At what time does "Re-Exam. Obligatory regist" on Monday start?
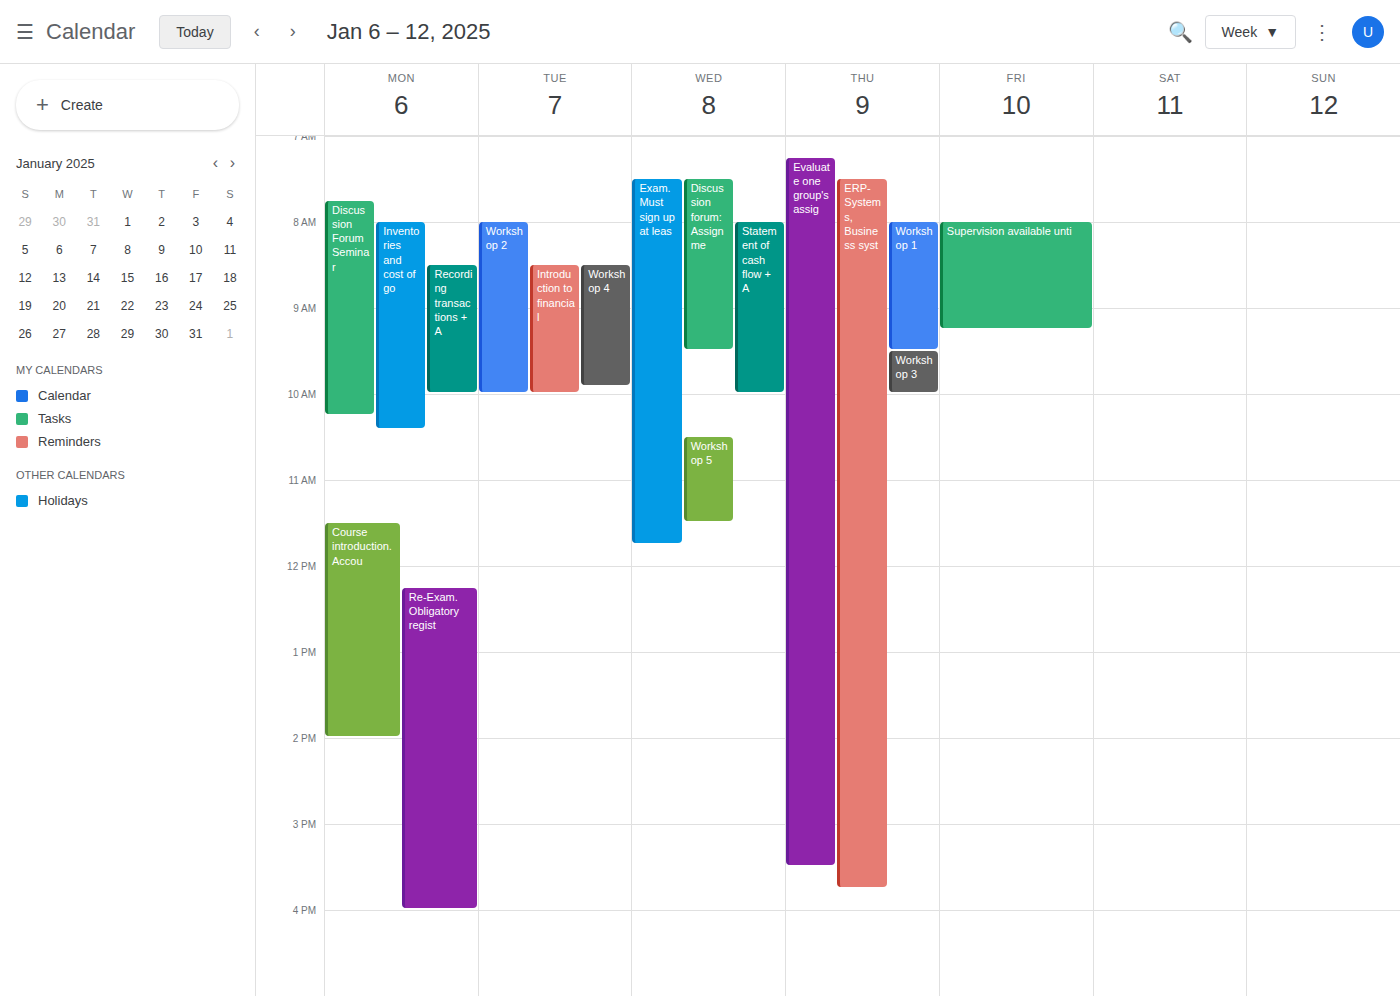
12:15 PM